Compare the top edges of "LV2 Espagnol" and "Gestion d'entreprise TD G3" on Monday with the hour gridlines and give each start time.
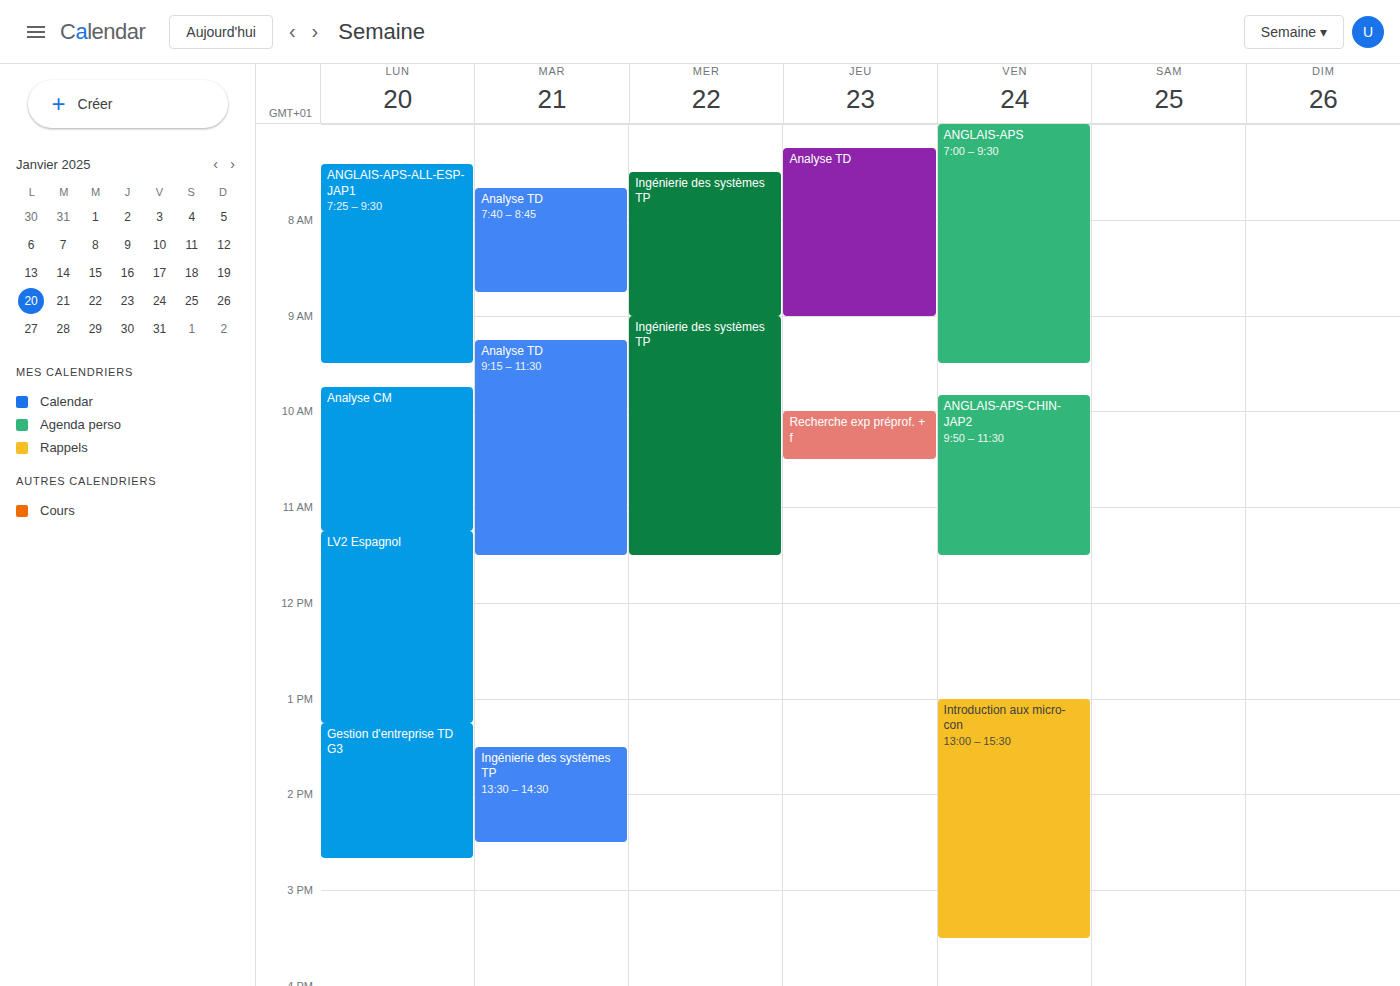
"LV2 Espagnol": 11:15 AM, neither: a quarter of the way from the 11 AM line to the 12 PM line. "Gestion d'entreprise TD G3": 1:15 PM, neither: a quarter of the way from the 1 PM line to the 2 PM line.